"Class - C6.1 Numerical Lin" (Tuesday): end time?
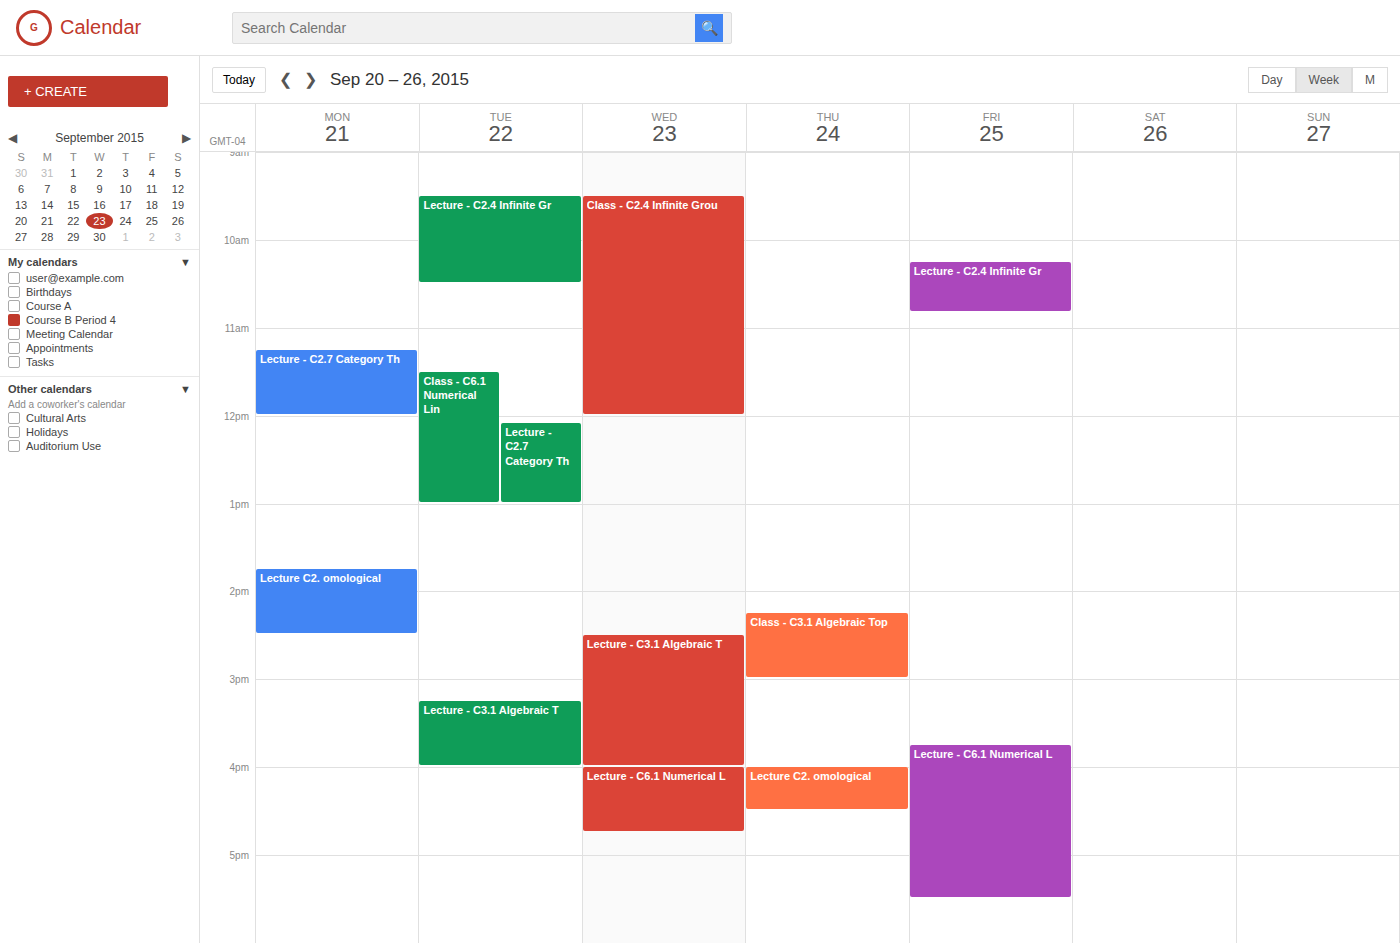
1:00 PM